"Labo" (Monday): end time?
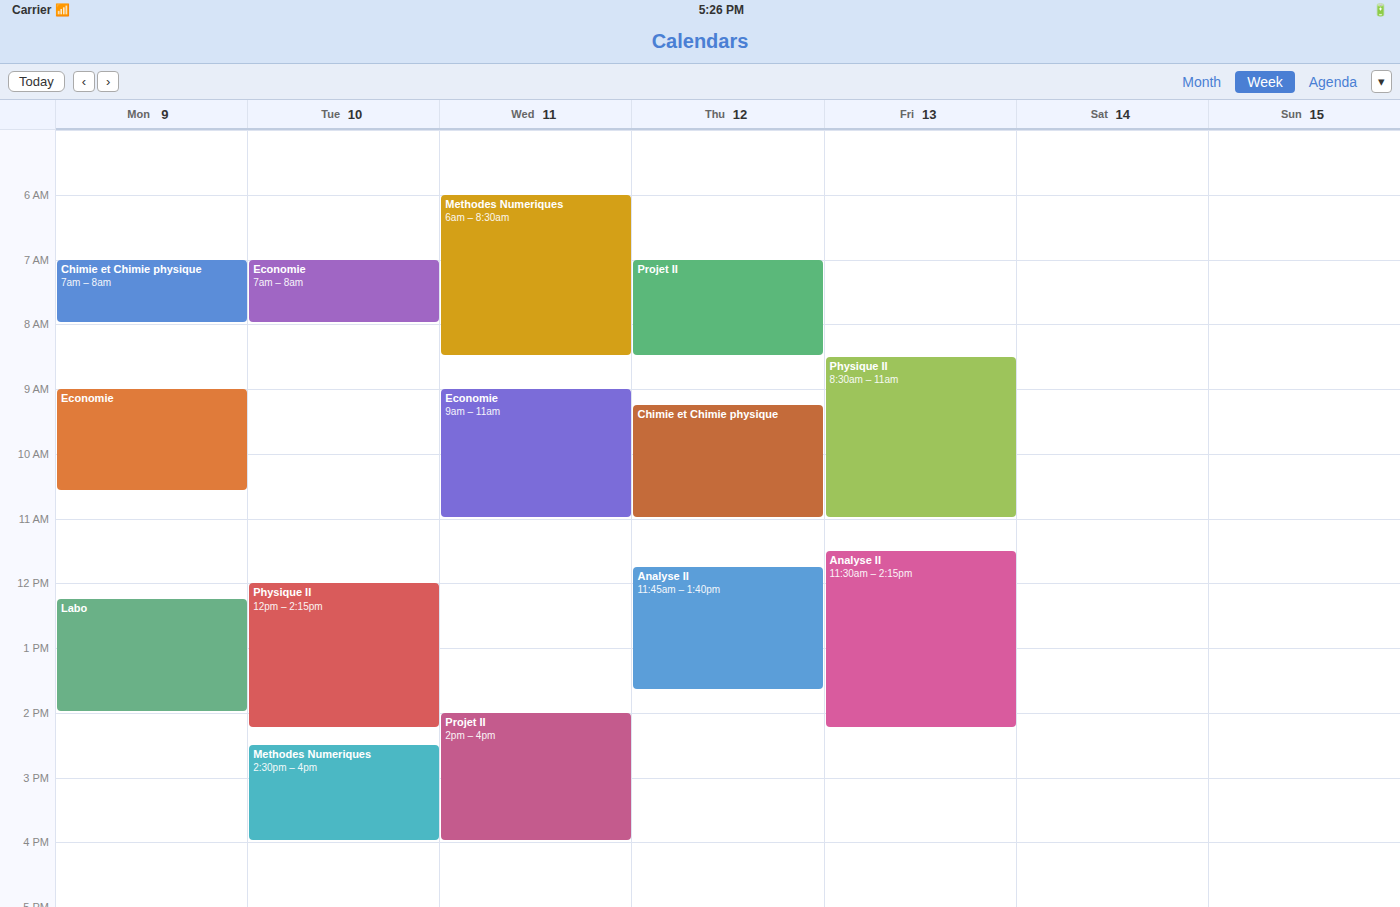
2:00 PM